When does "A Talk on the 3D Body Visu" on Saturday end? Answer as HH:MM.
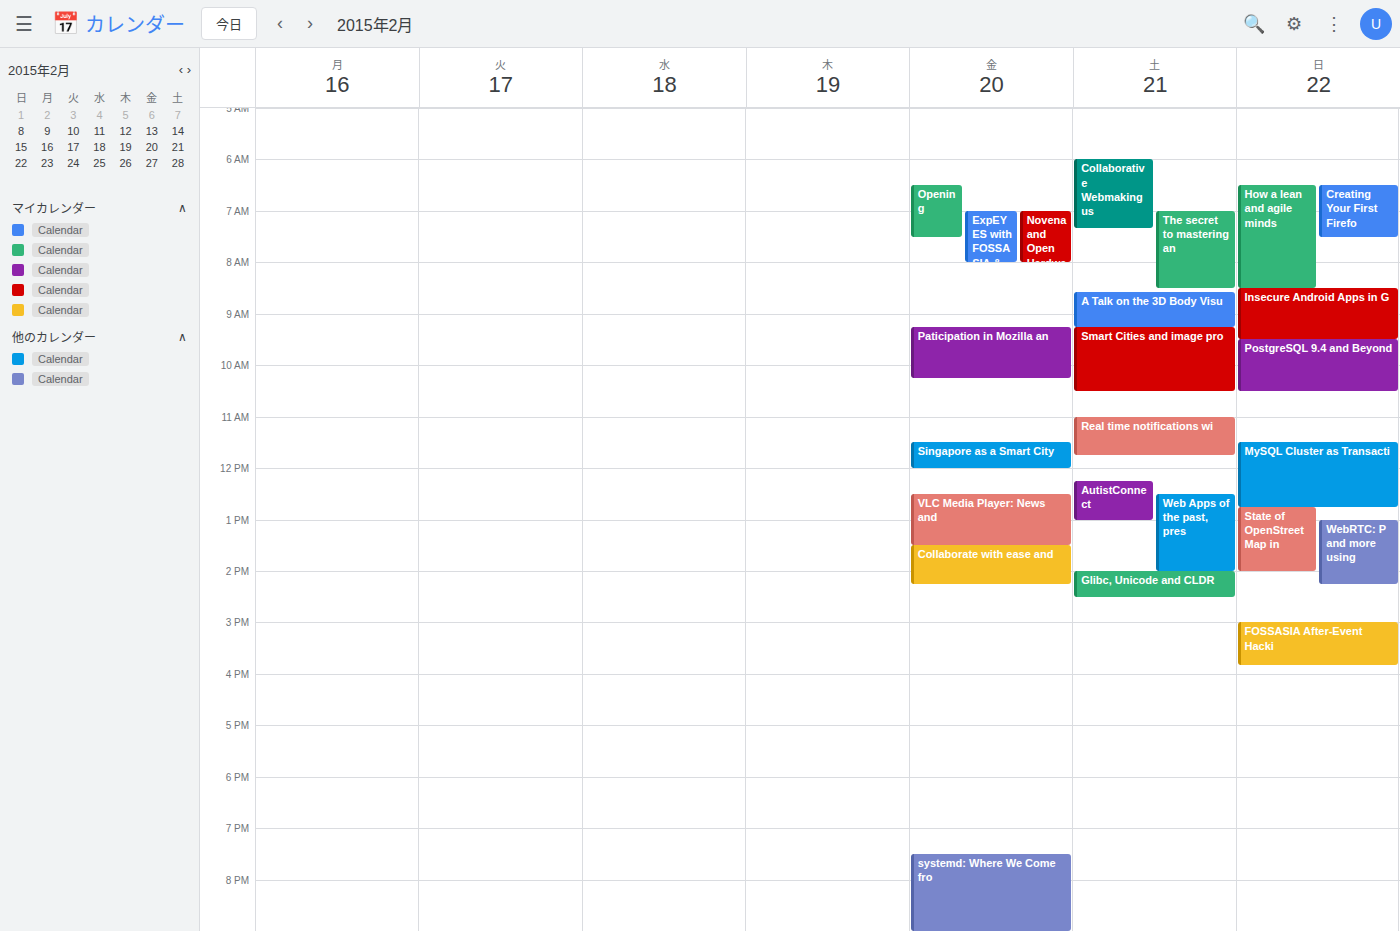
09:15